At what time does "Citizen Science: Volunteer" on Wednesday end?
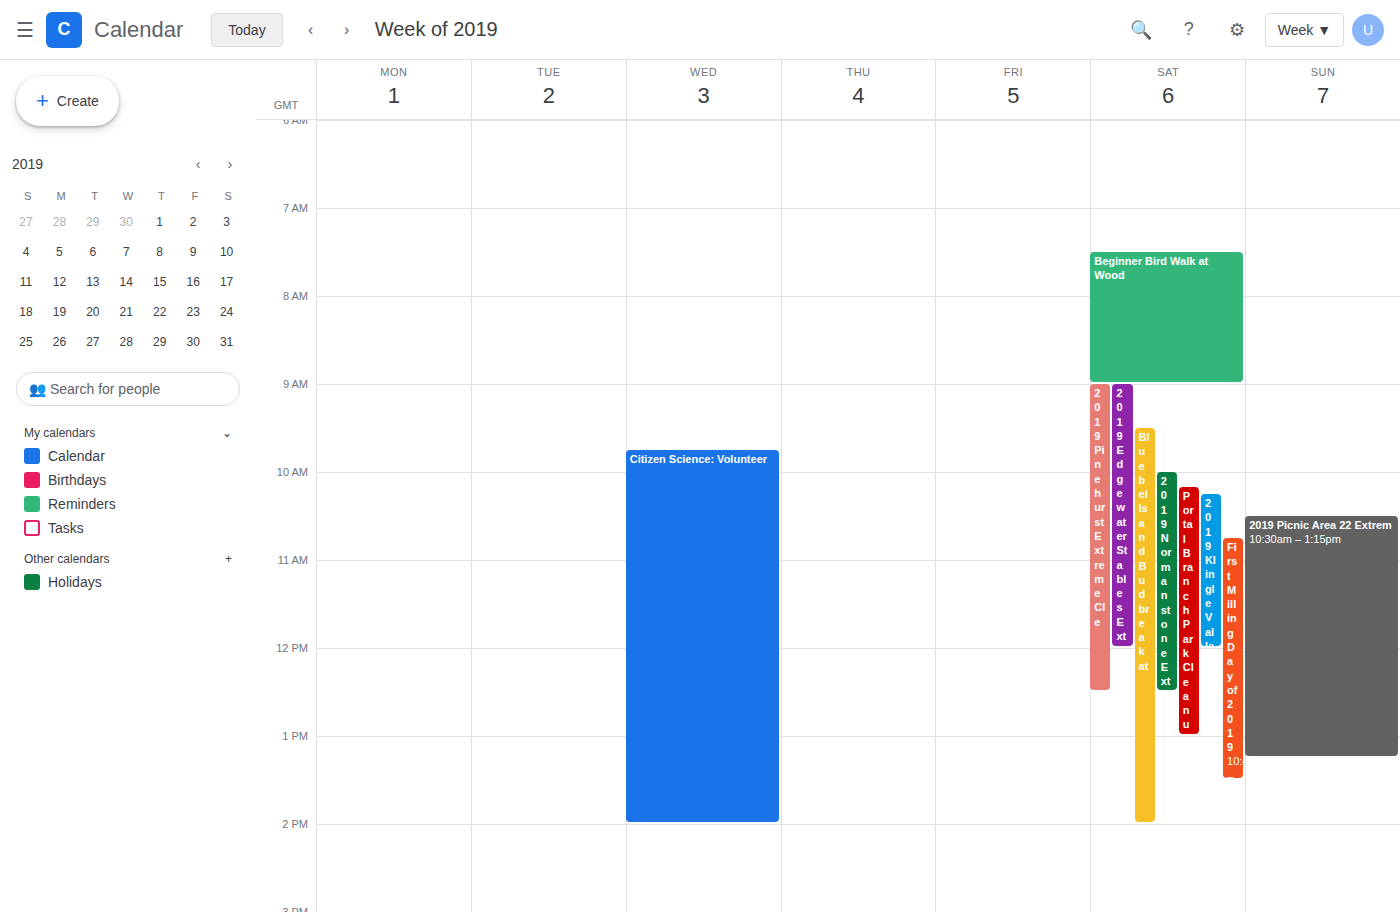
2:00 PM